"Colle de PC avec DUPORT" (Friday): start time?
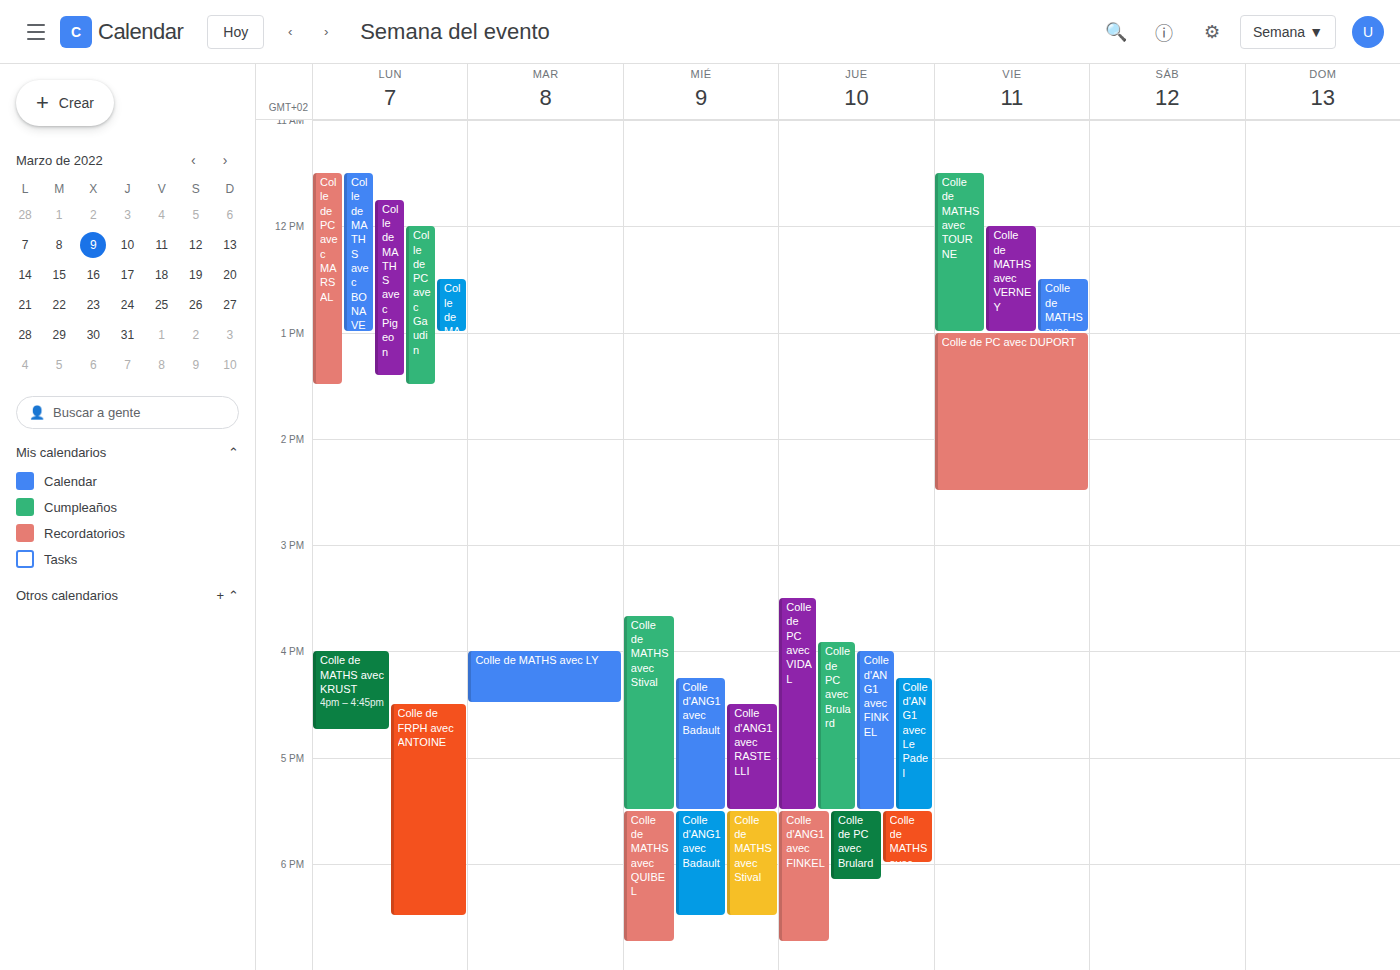
1:00 PM